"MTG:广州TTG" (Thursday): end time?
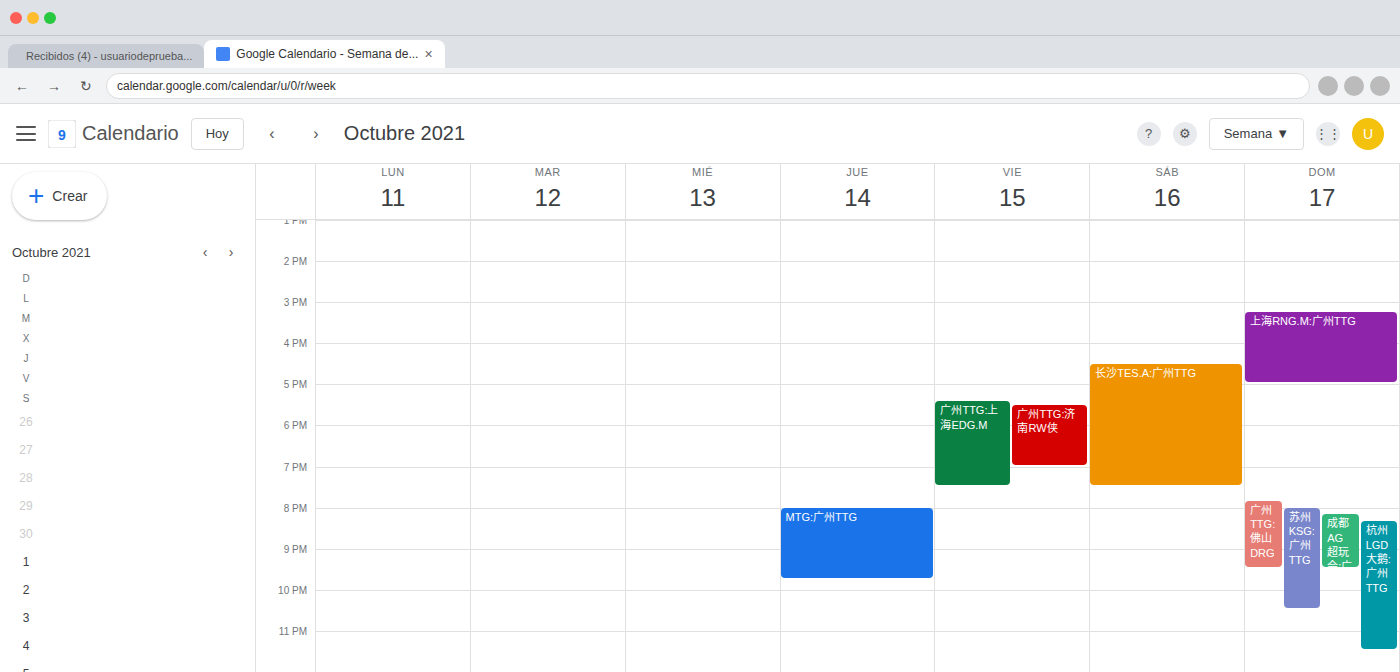
9:45 PM